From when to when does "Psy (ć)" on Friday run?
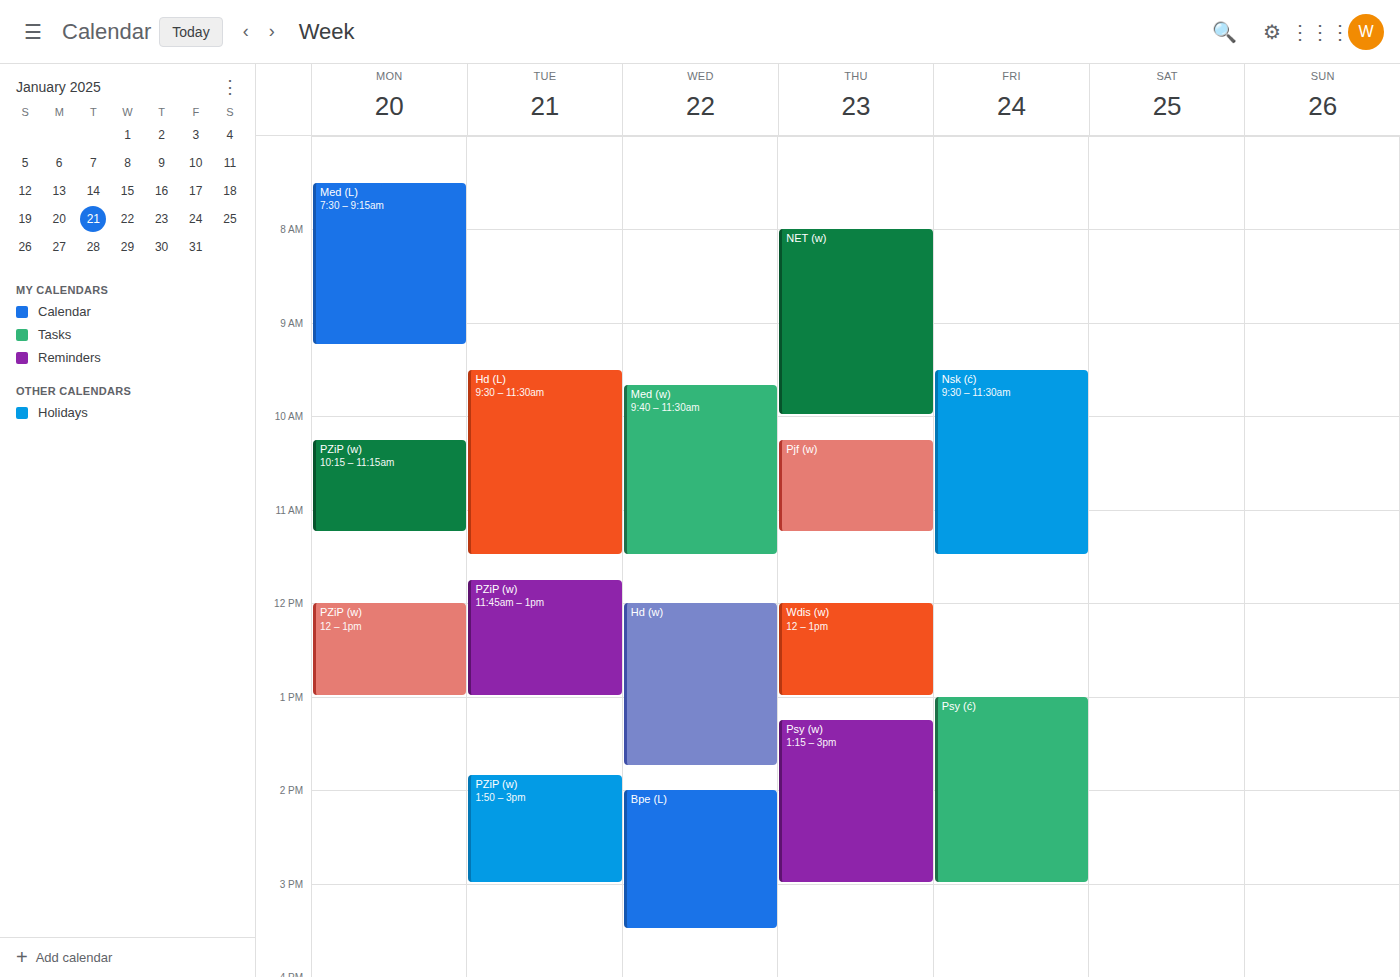
1:00 PM to 3:00 PM